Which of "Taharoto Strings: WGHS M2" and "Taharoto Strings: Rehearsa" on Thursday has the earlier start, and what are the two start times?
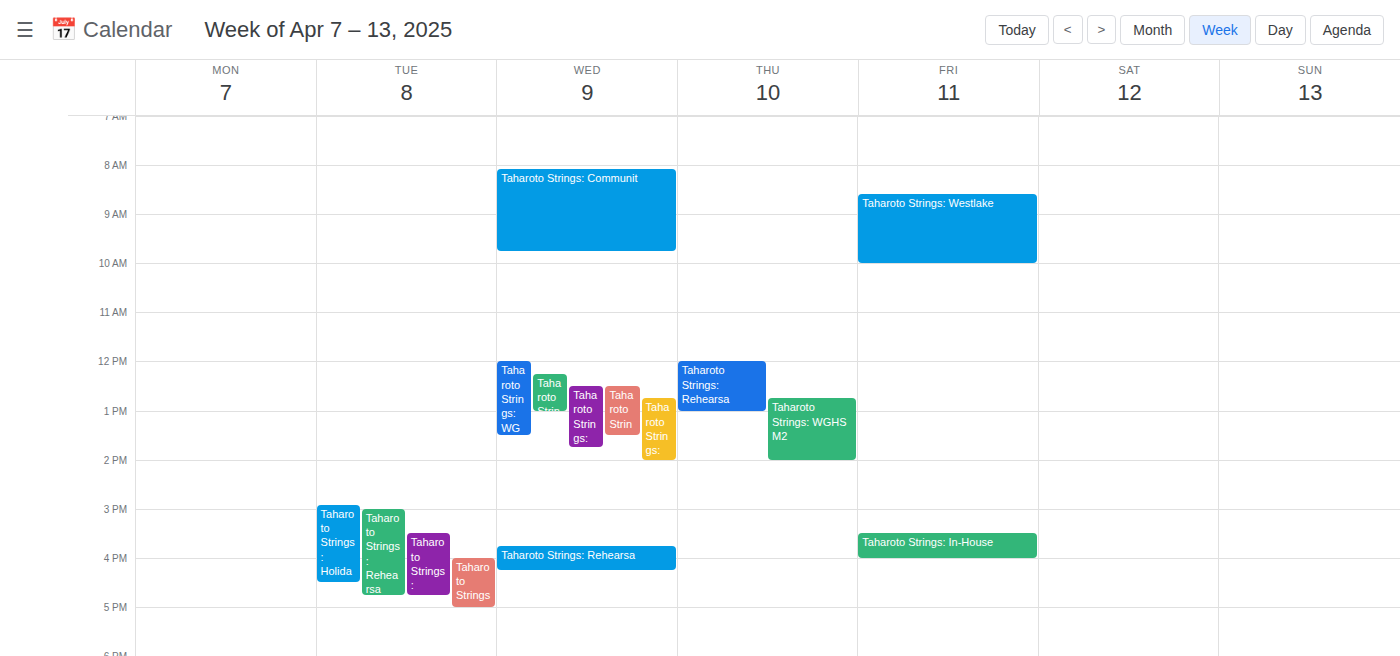
"Taharoto Strings: Rehearsa" 12:00 PM; "Taharoto Strings: WGHS M2" 12:45 PM.